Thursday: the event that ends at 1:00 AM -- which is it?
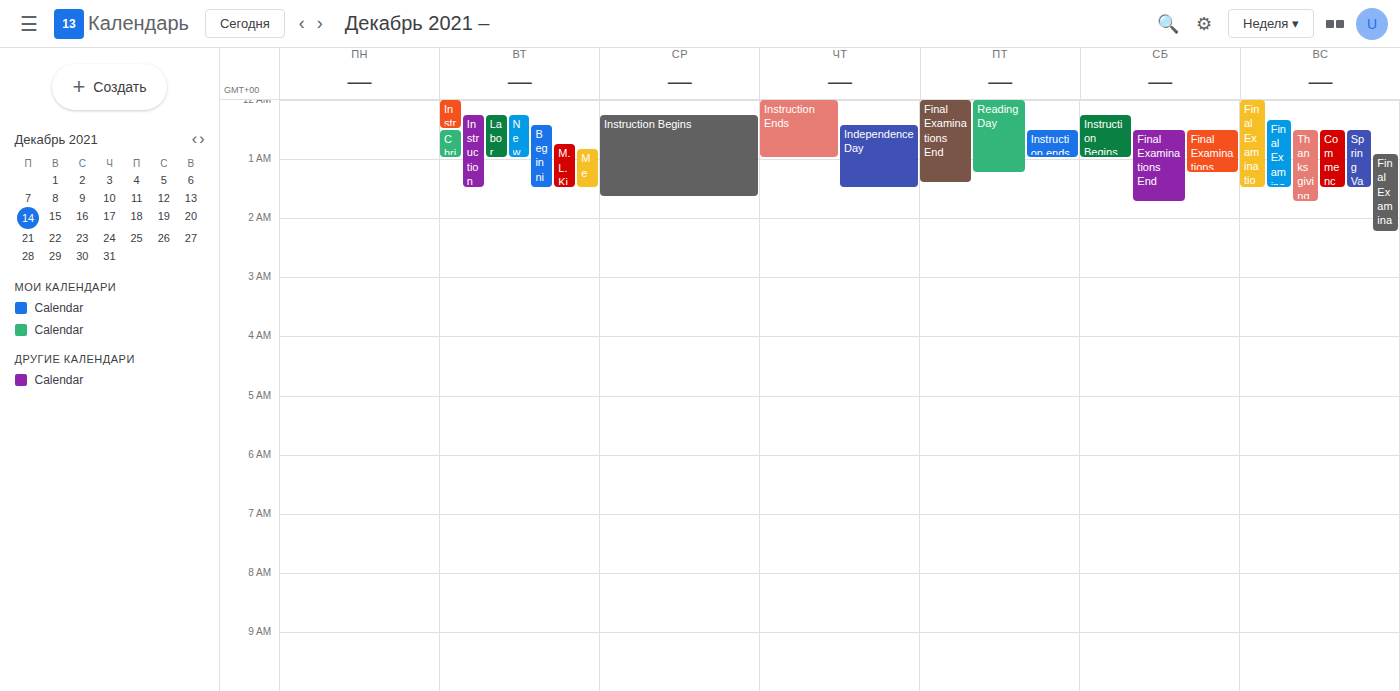
"Instruction Ends"